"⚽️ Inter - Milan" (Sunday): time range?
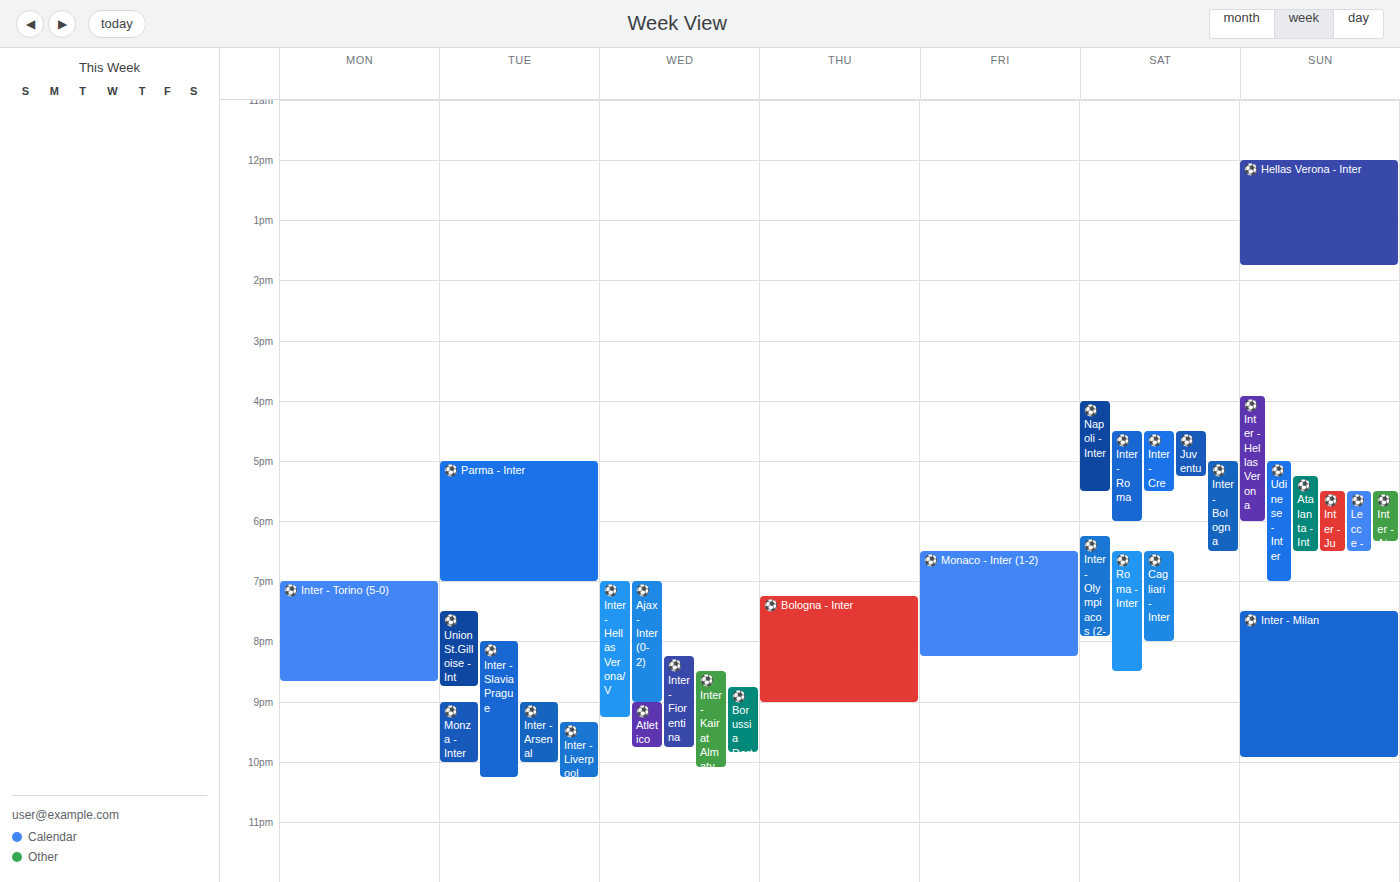
19:30 to 21:55